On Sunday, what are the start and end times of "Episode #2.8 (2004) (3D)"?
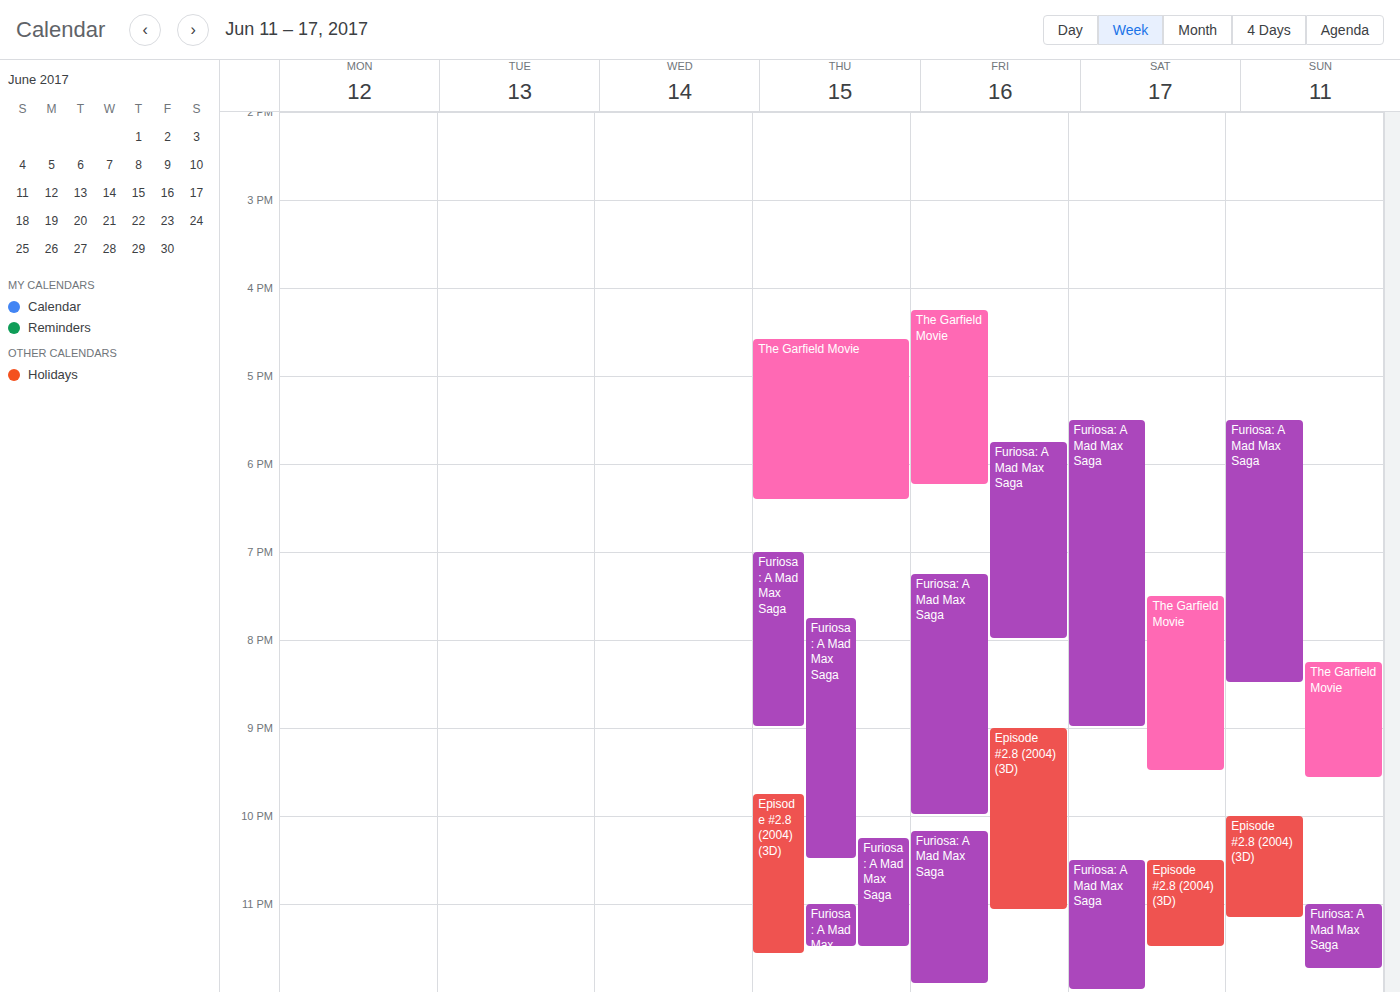
22:00 to 23:10